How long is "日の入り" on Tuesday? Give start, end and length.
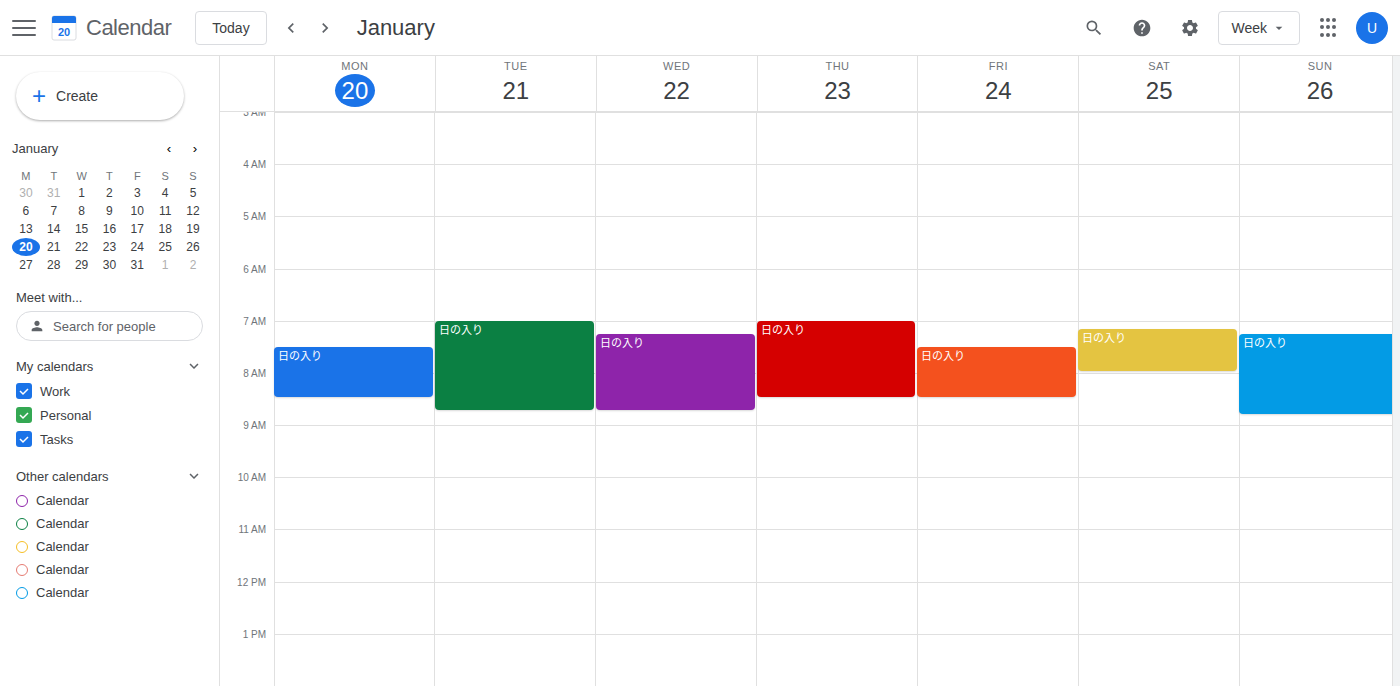
7:00 AM to 8:45 AM, 1 hour 45 minutes